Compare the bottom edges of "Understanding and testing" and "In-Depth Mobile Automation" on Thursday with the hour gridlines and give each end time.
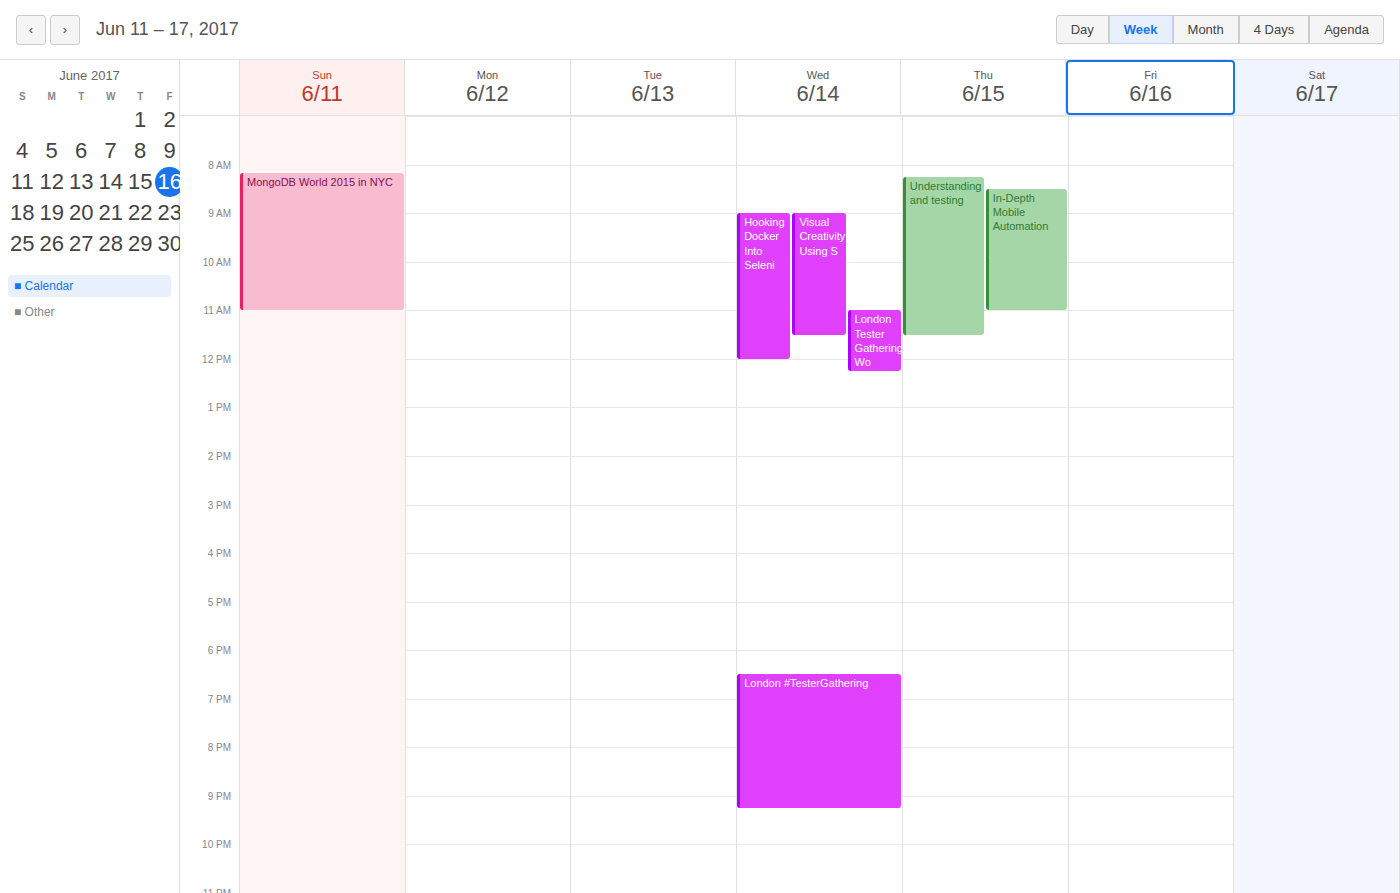
"Understanding and testing": 11:30 AM, halfway between the 11 AM and 12 PM lines. "In-Depth Mobile Automation": 11:00 AM, exactly on the 11 AM line.